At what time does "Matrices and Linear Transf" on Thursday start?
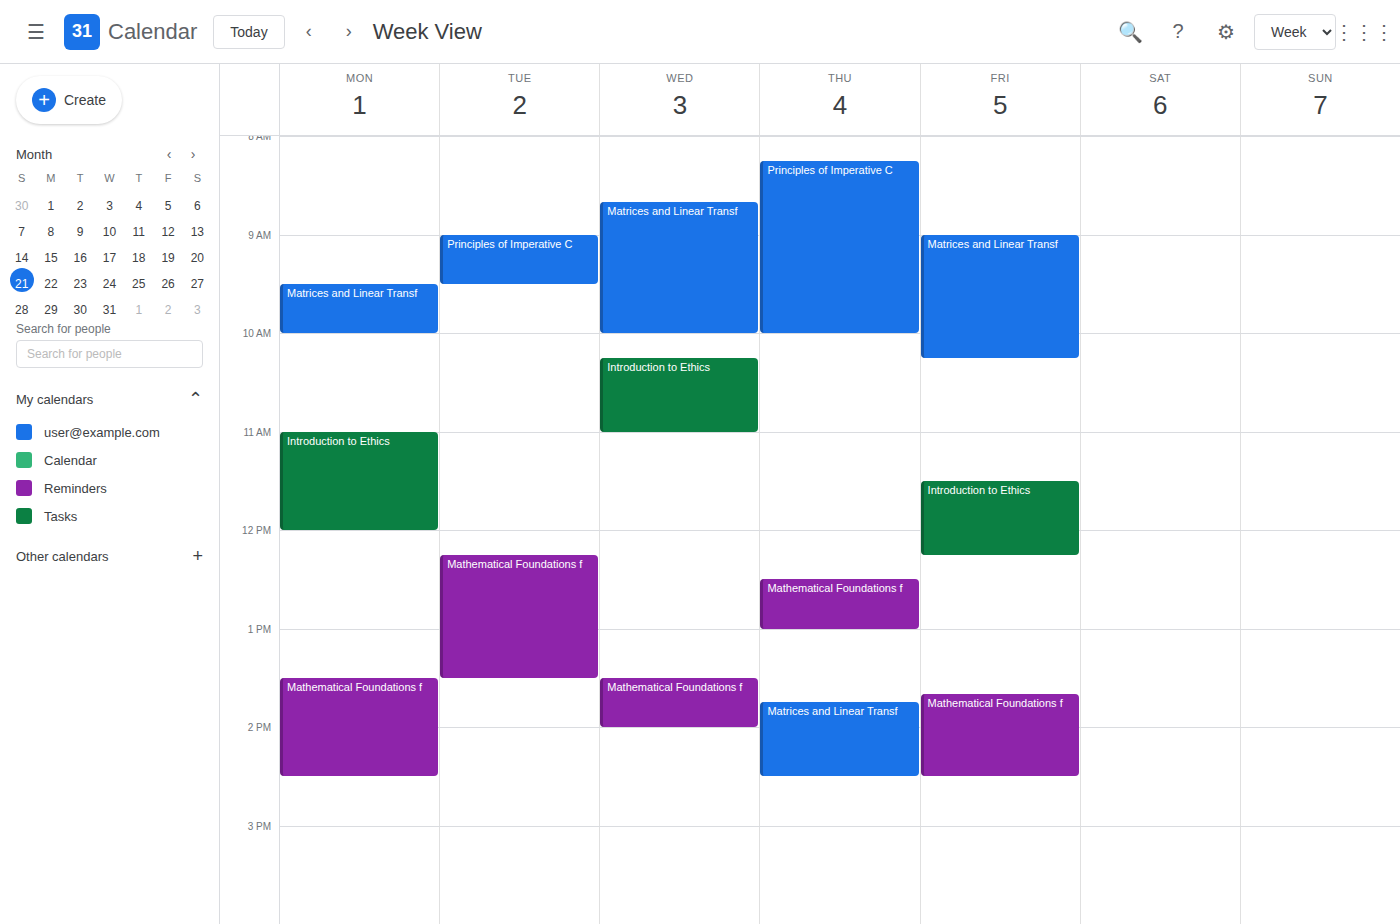
1:45 PM